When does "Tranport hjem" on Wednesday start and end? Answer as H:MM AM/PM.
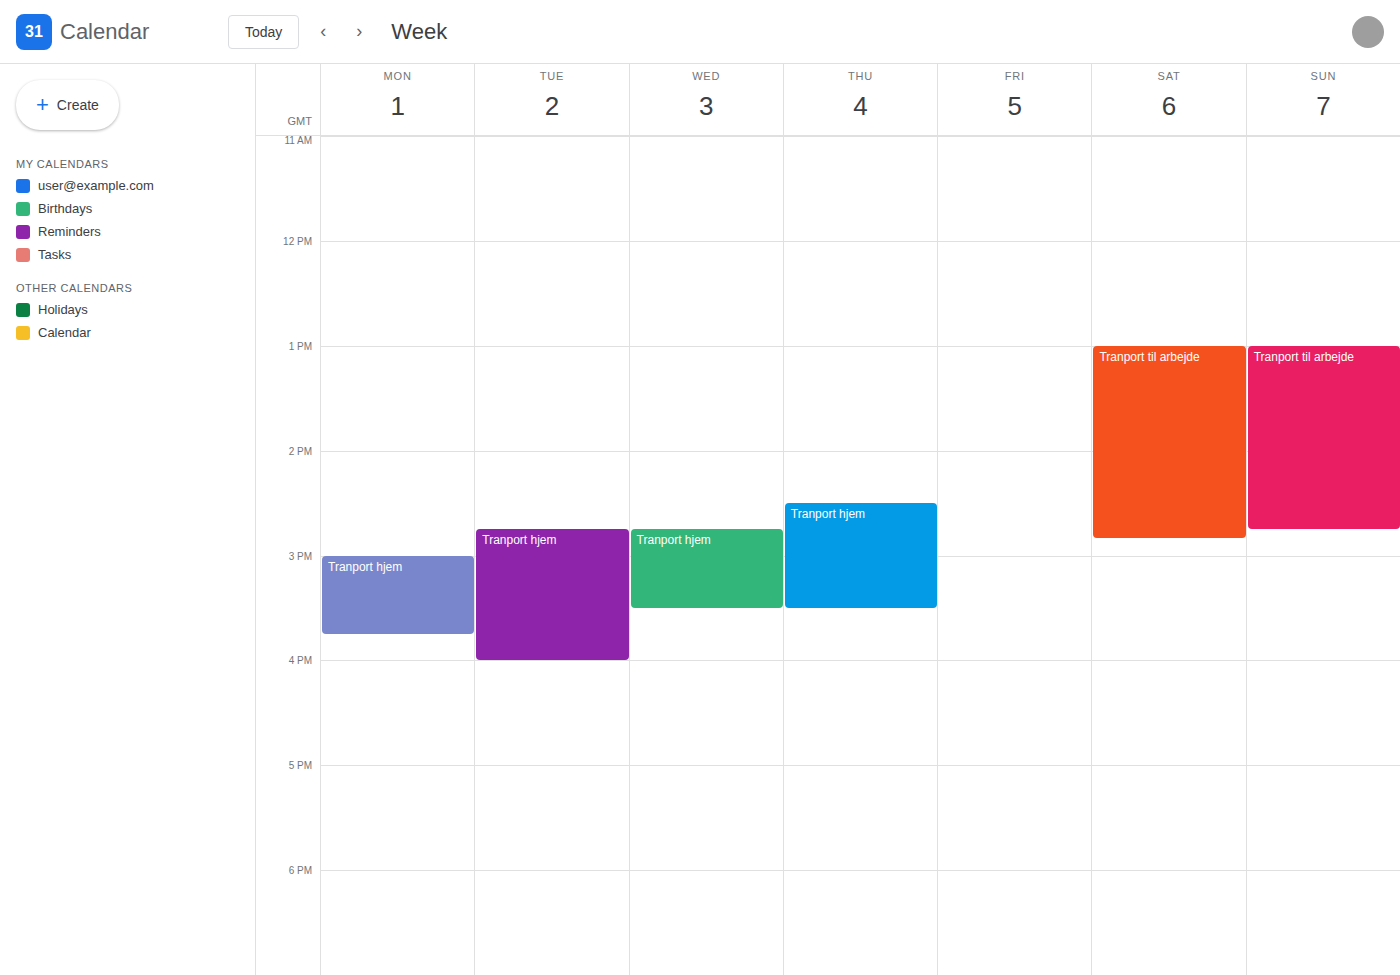
2:45 PM to 3:30 PM